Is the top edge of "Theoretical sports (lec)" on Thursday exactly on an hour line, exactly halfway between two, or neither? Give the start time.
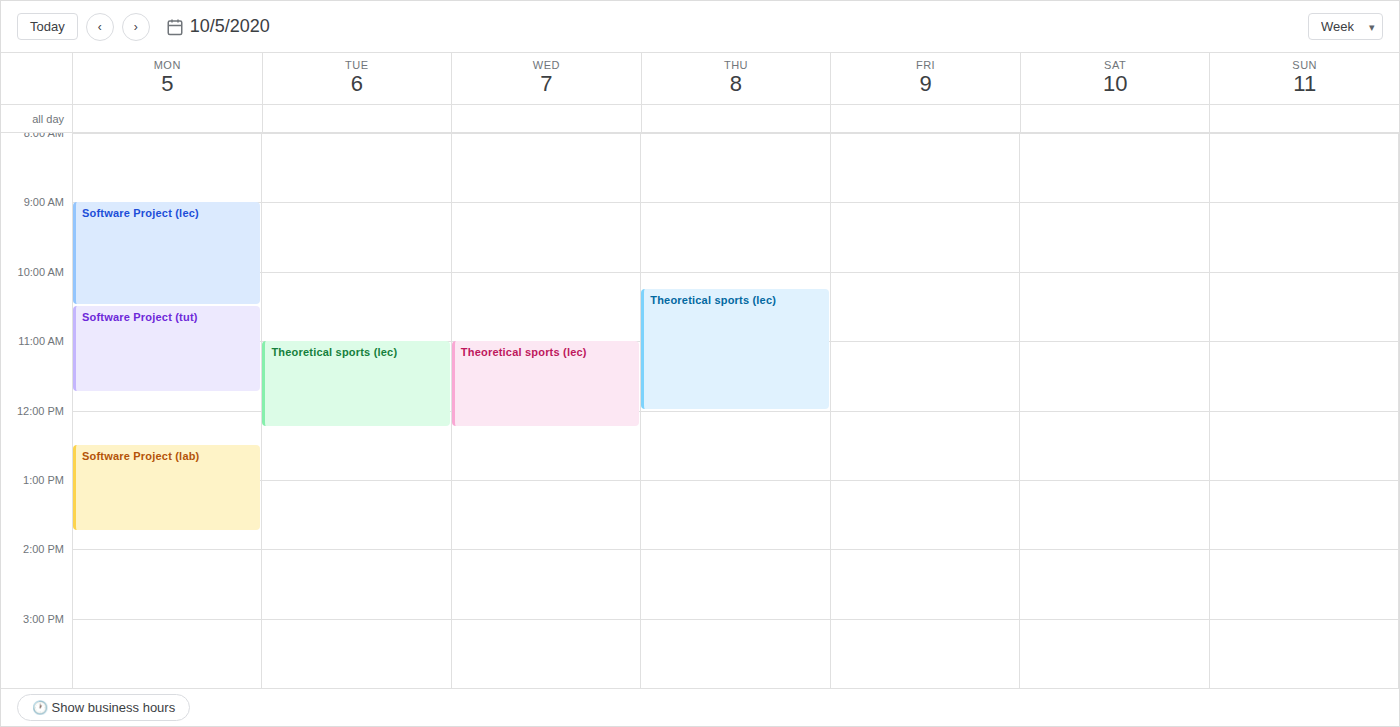
10:15 AM -- neither: a quarter of the way from the 10 AM line to the 11 AM line.